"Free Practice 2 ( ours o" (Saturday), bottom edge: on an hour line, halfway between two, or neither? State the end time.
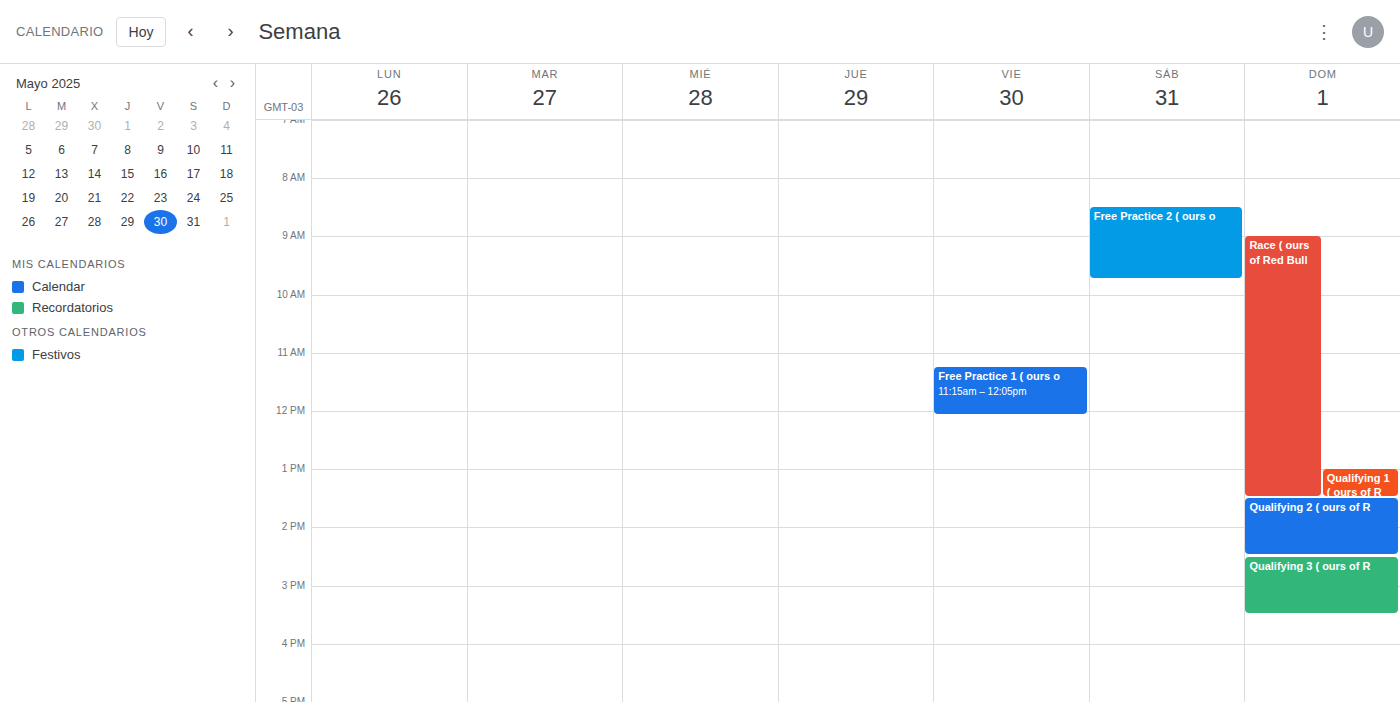
9:45 AM -- neither: three quarters of the way from the 9 AM line to the 10 AM line.